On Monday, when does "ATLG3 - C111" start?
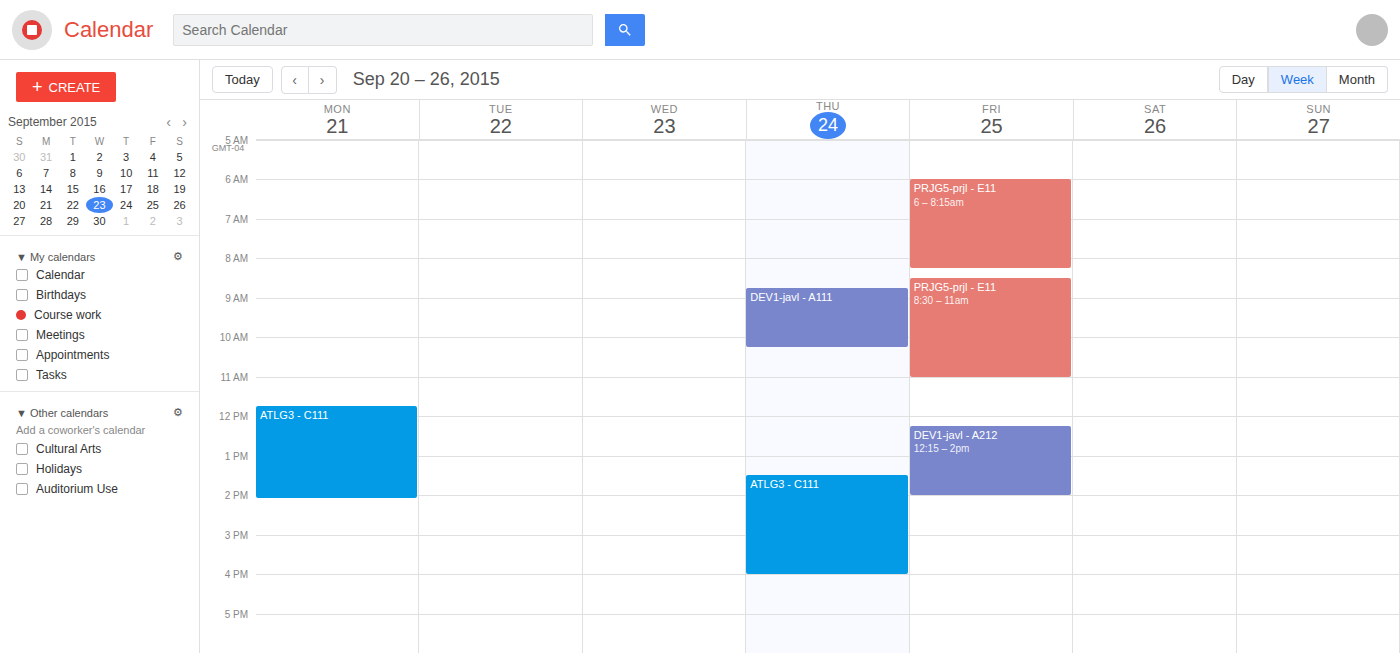
11:45 AM